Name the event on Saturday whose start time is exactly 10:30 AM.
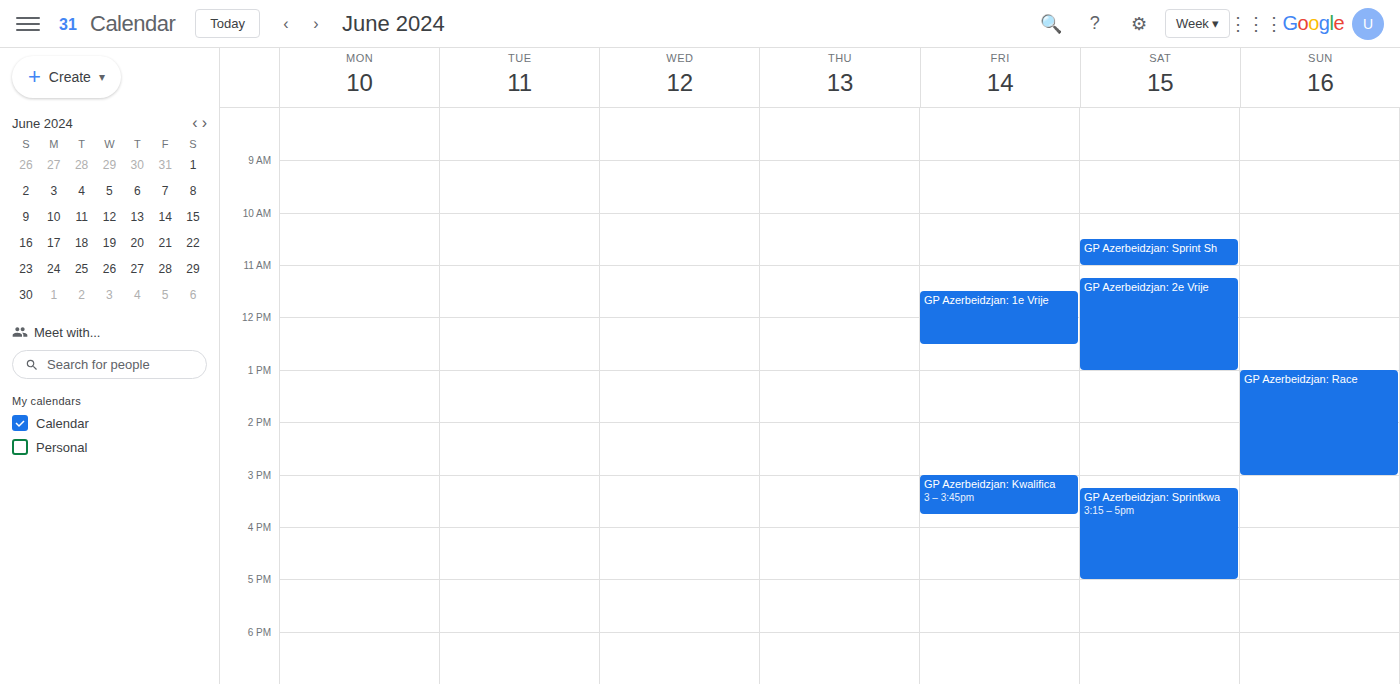
"GP Azerbeidzjan: Sprint Sh"